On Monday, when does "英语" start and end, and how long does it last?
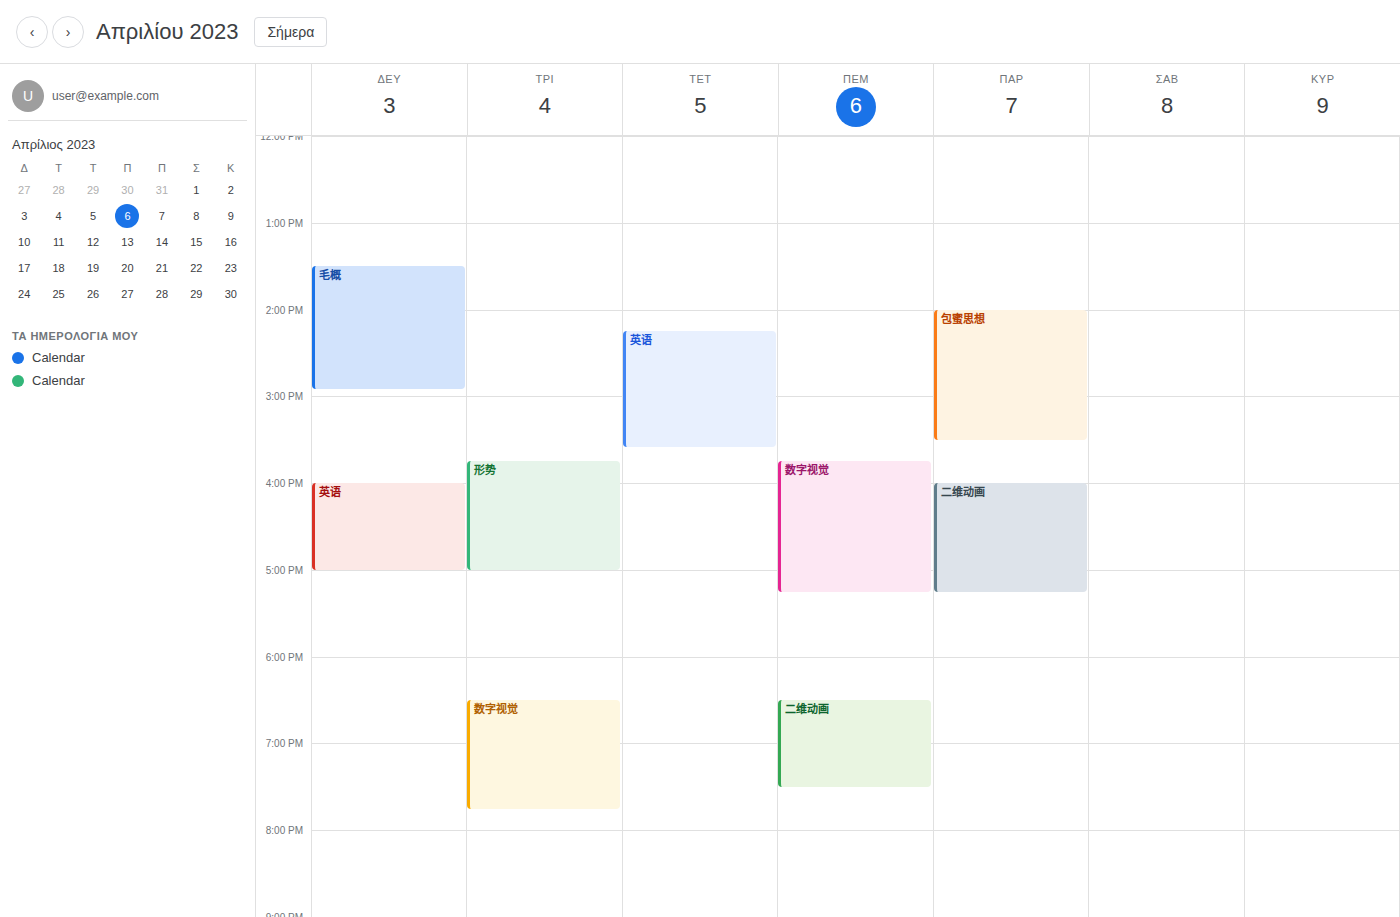
4:00 PM to 5:00 PM, 1 hour